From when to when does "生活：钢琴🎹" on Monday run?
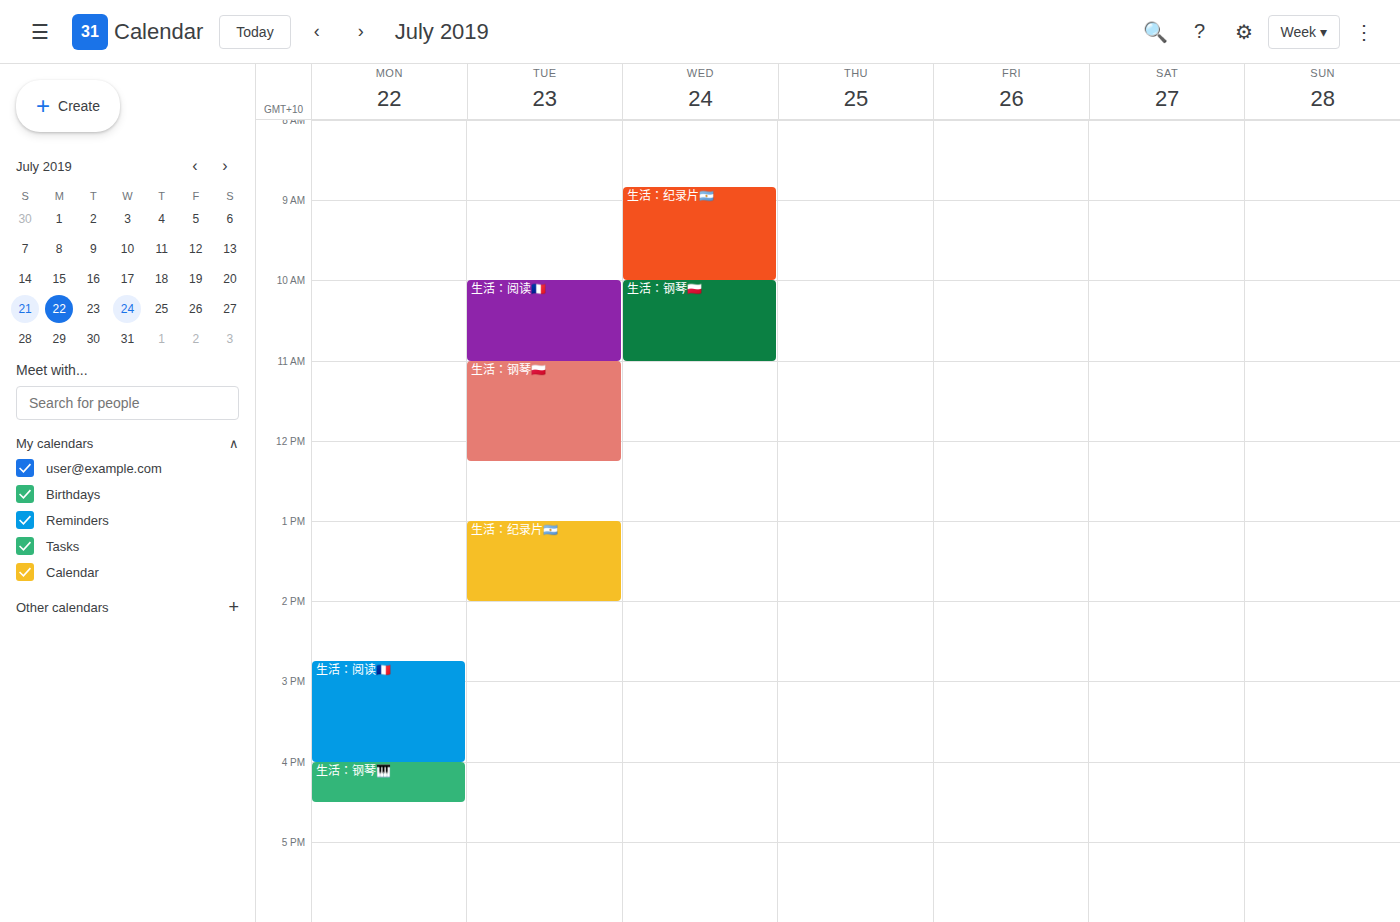
16:00 to 16:30